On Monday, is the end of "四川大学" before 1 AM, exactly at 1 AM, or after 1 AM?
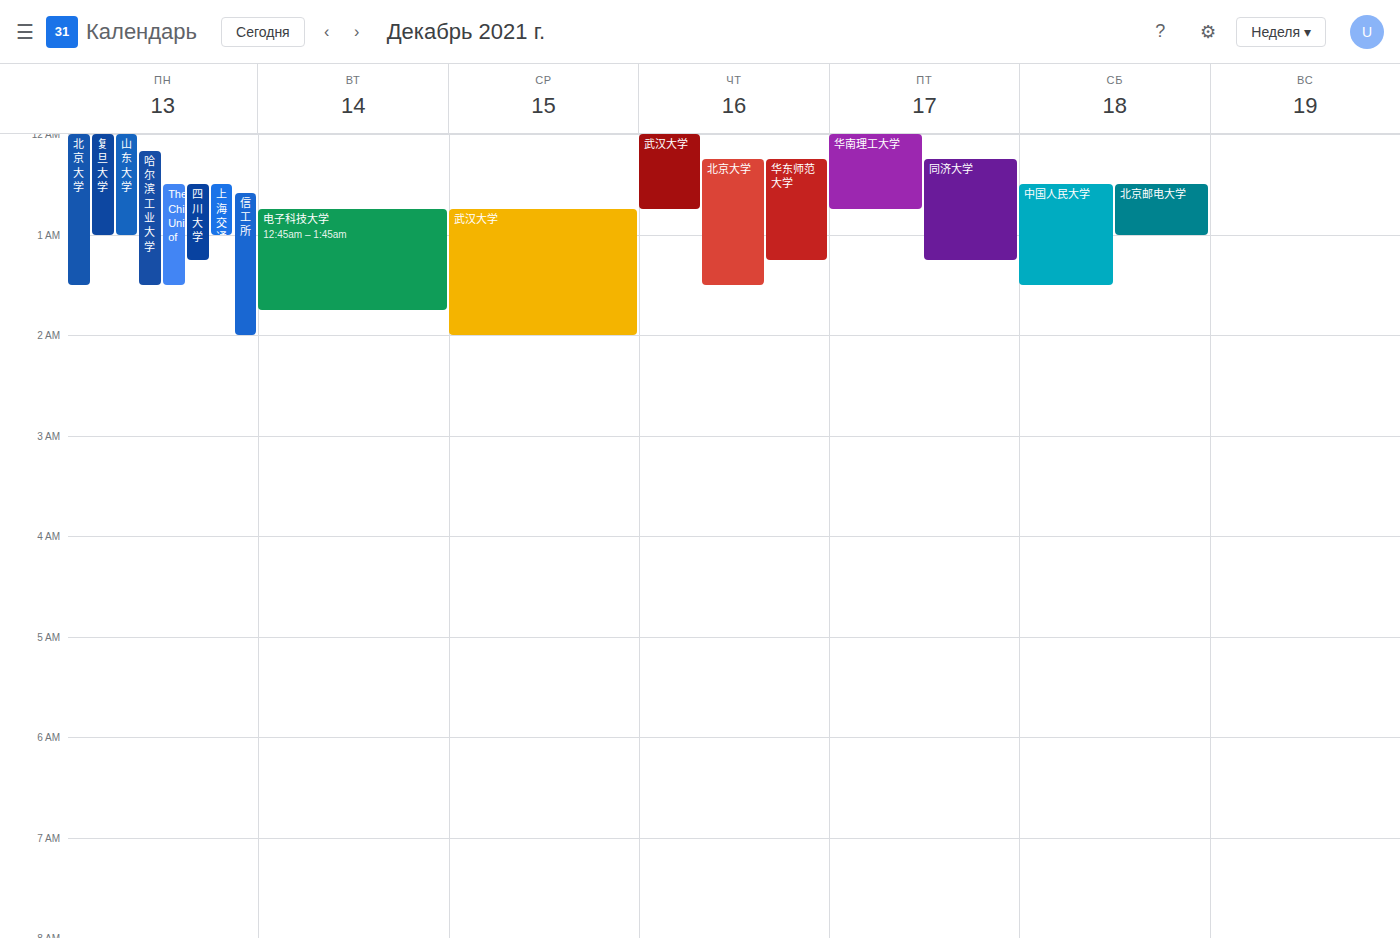
1:15 AM -- after 1 AM, 15 minutes below the 1 AM line.